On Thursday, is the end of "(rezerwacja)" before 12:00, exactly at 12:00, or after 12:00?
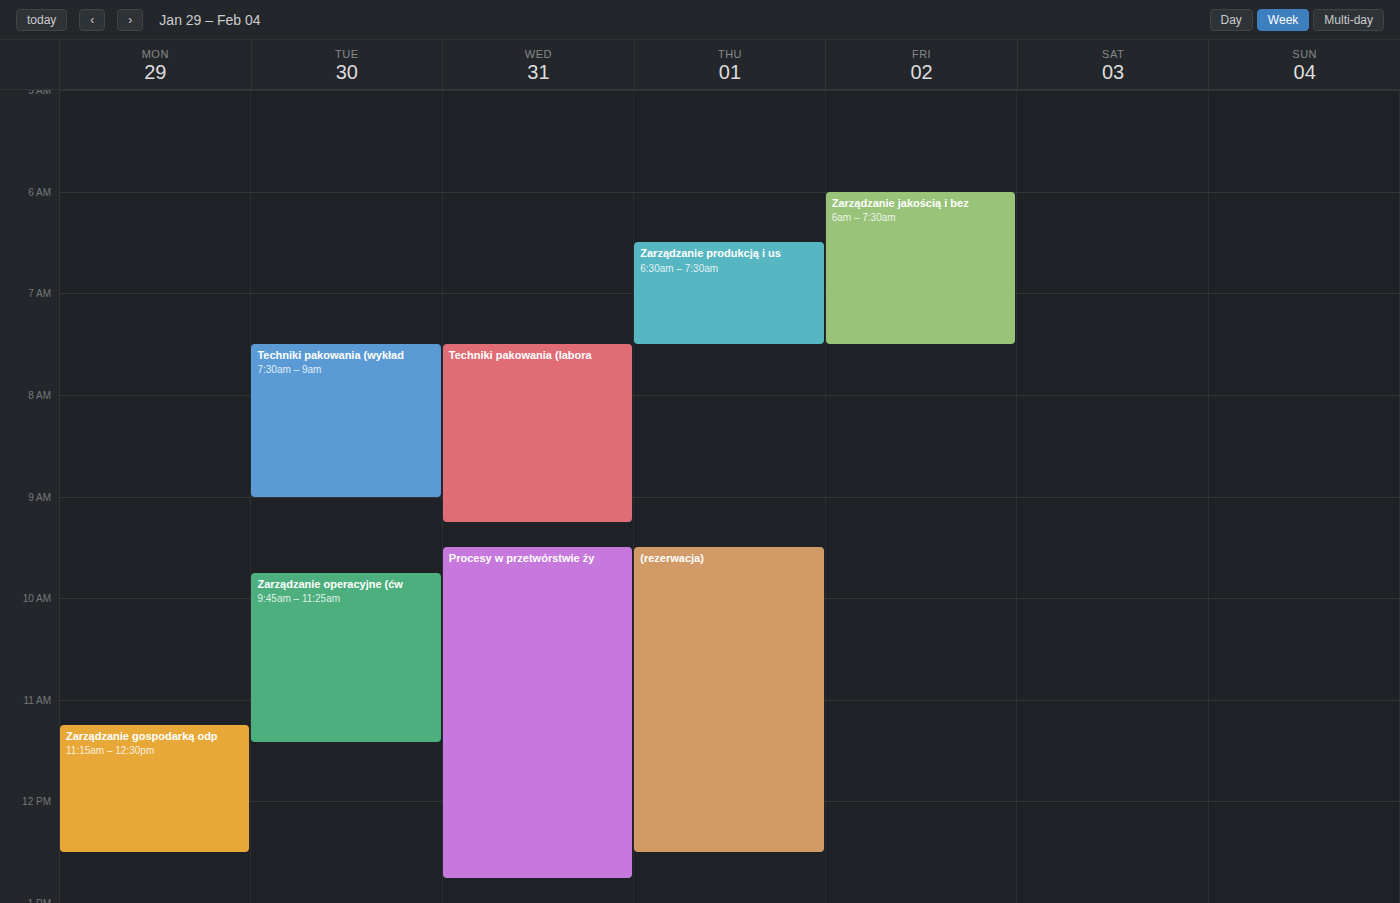
12:30 -- after 12:00, 30 minutes below the 12:00 line.